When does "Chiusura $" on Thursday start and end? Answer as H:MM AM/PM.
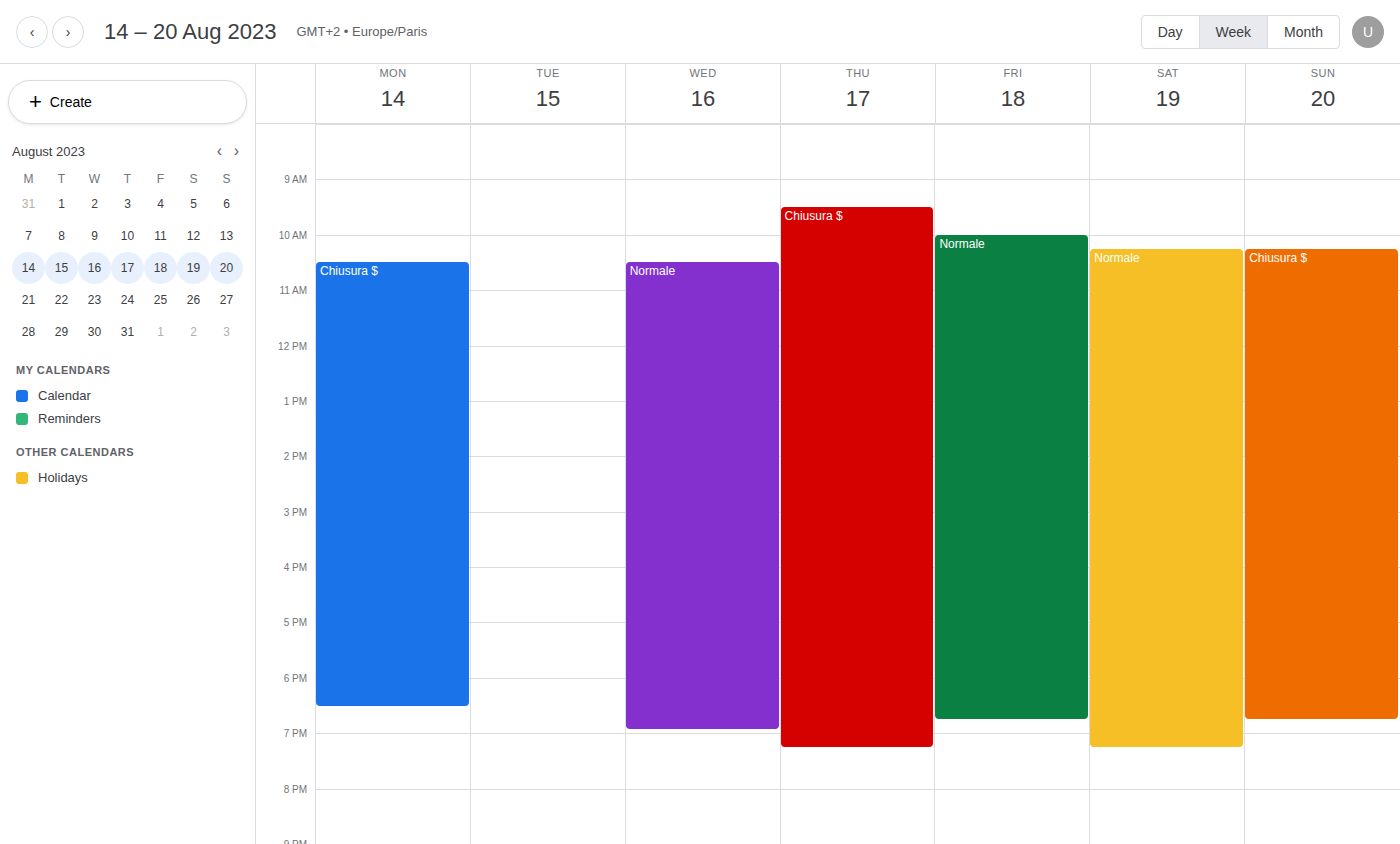
9:30 AM to 7:15 PM